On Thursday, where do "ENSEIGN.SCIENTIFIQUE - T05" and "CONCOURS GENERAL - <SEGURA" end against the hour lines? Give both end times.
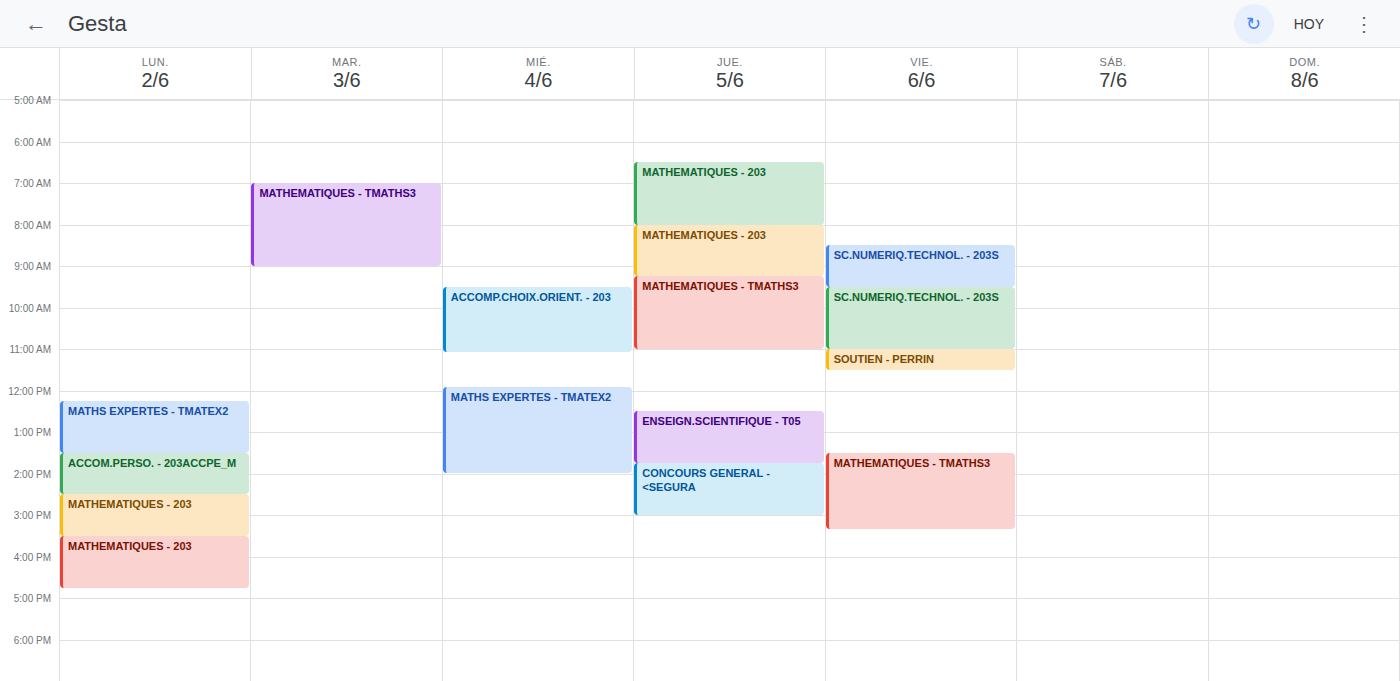
"ENSEIGN.SCIENTIFIQUE - T05": 1:45 PM, neither: three quarters of the way from the 1 PM line to the 2 PM line. "CONCOURS GENERAL - <SEGURA": 3:00 PM, exactly on the 3 PM line.